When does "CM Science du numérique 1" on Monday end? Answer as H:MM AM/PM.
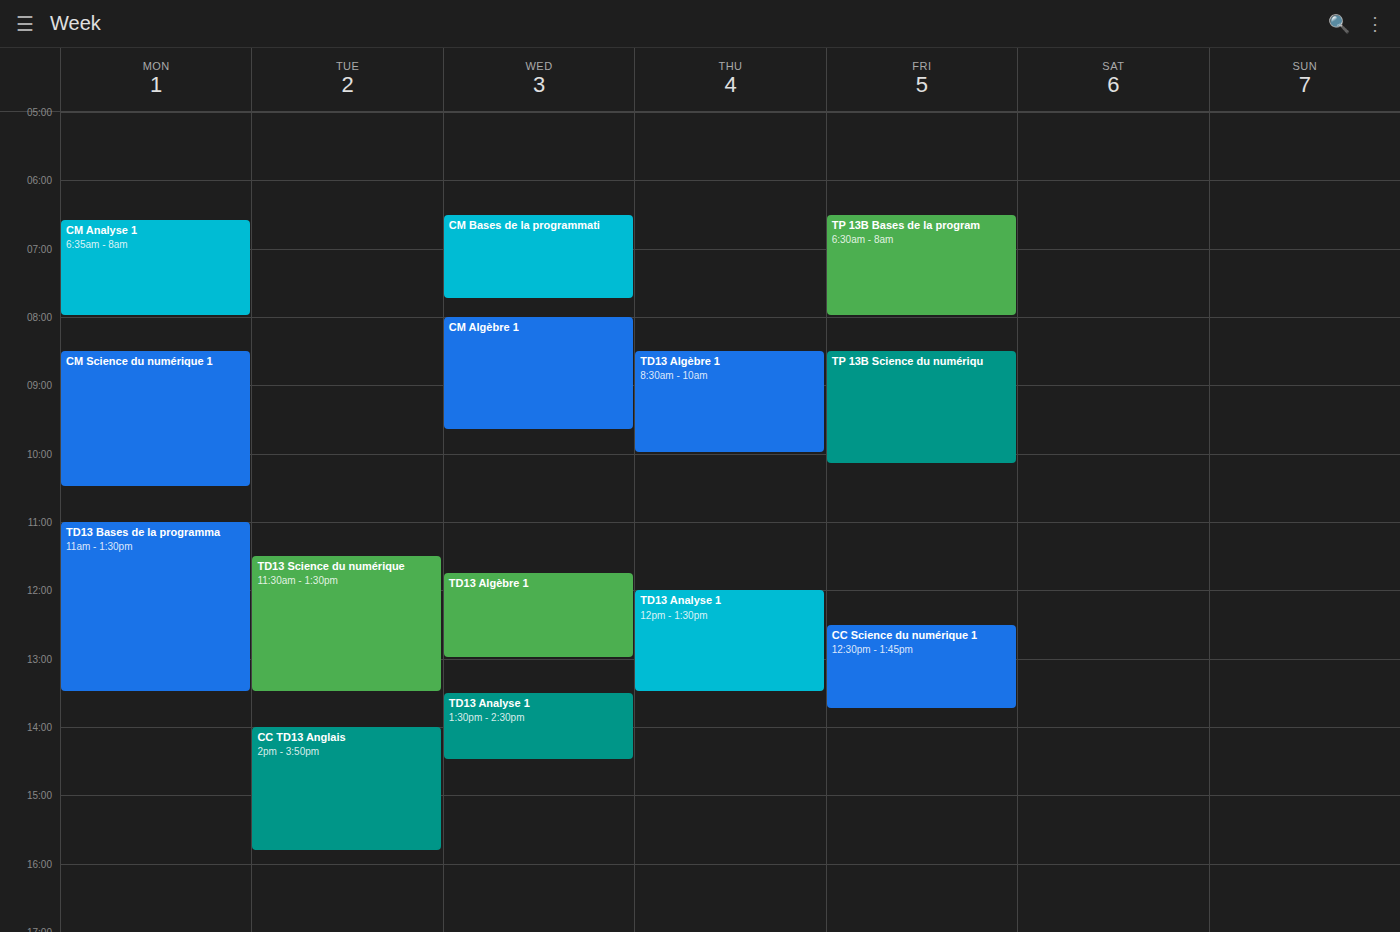
10:30 AM